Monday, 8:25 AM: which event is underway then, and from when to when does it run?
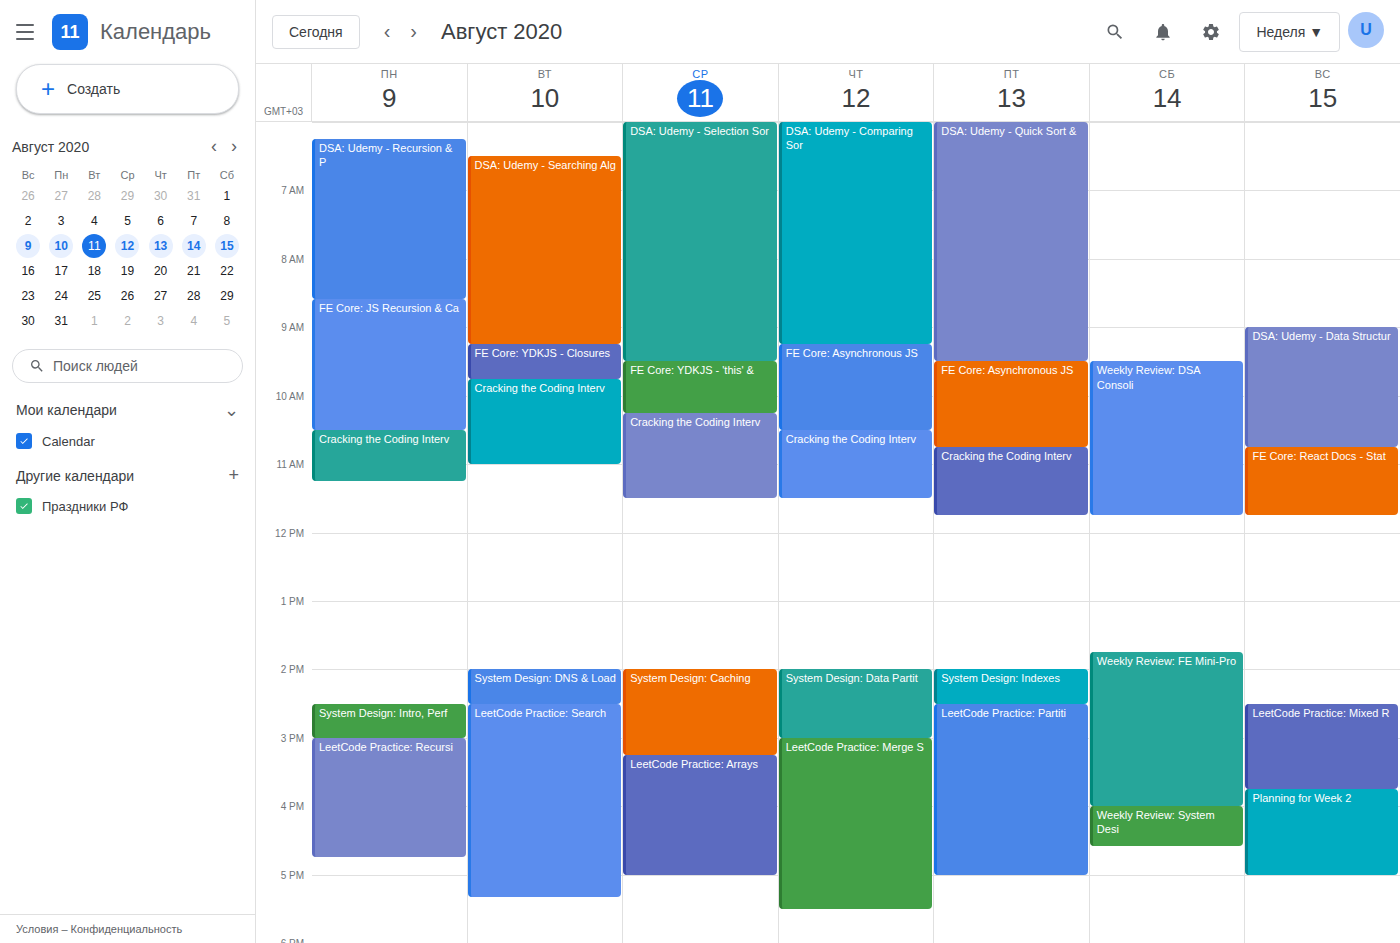
"DSA: Udemy - Recursion & P", 6:15 AM to 8:35 AM